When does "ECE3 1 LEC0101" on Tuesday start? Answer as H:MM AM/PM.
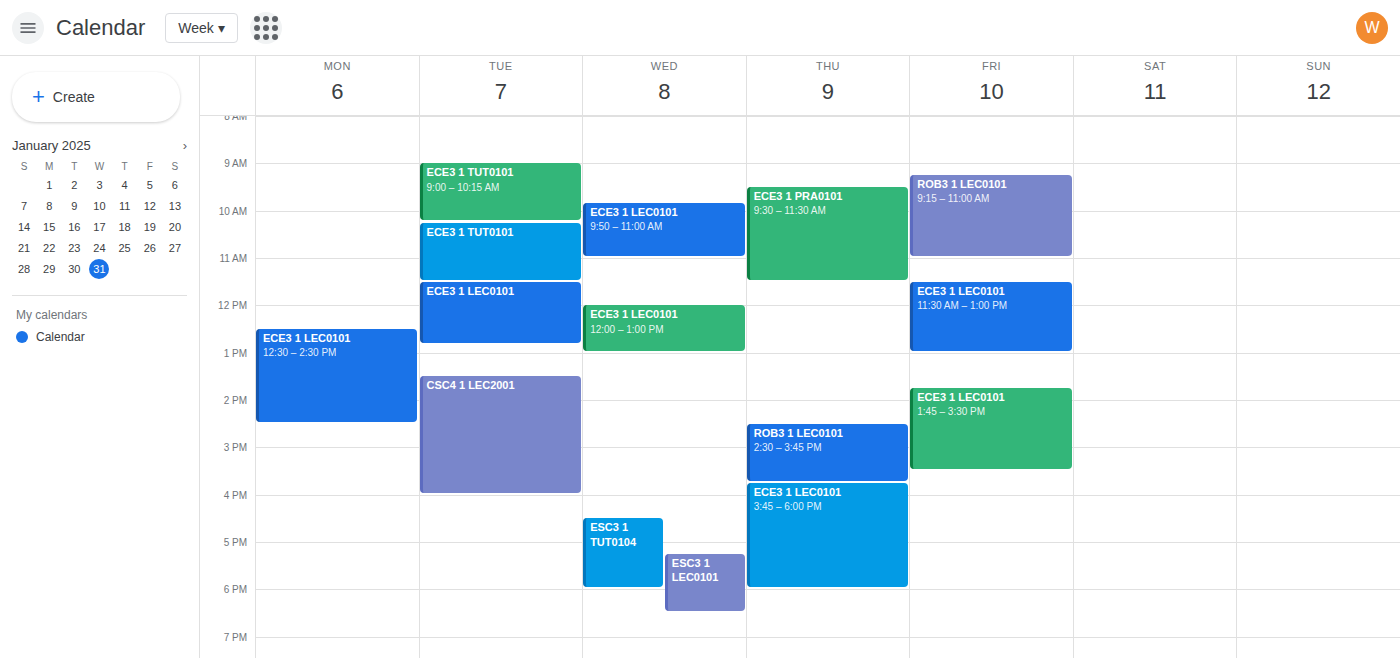
11:30 AM